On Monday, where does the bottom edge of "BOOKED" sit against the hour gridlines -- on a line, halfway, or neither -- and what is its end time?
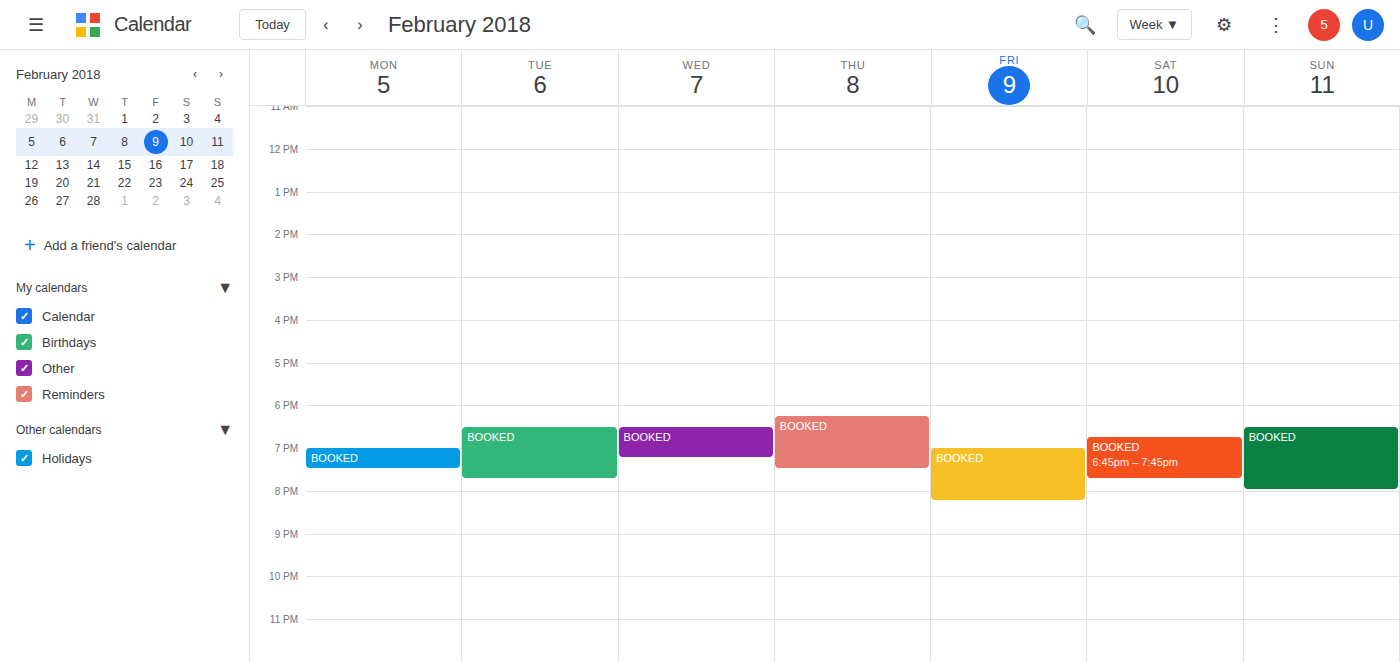
19:30 -- halfway between the 19:00 and 20:00 lines.